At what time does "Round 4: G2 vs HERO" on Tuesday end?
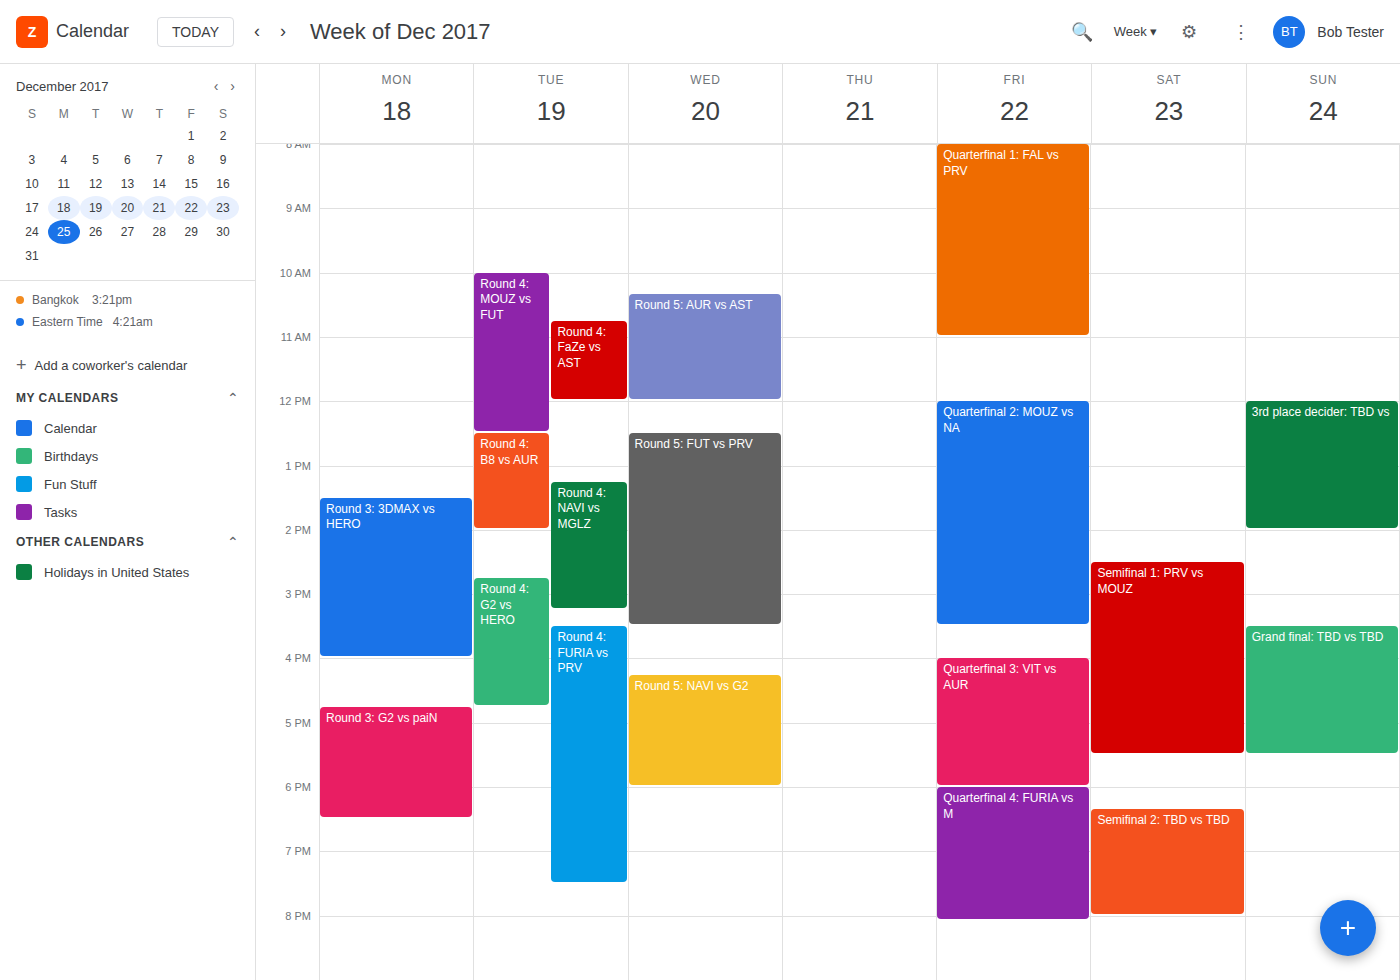
4:45 PM